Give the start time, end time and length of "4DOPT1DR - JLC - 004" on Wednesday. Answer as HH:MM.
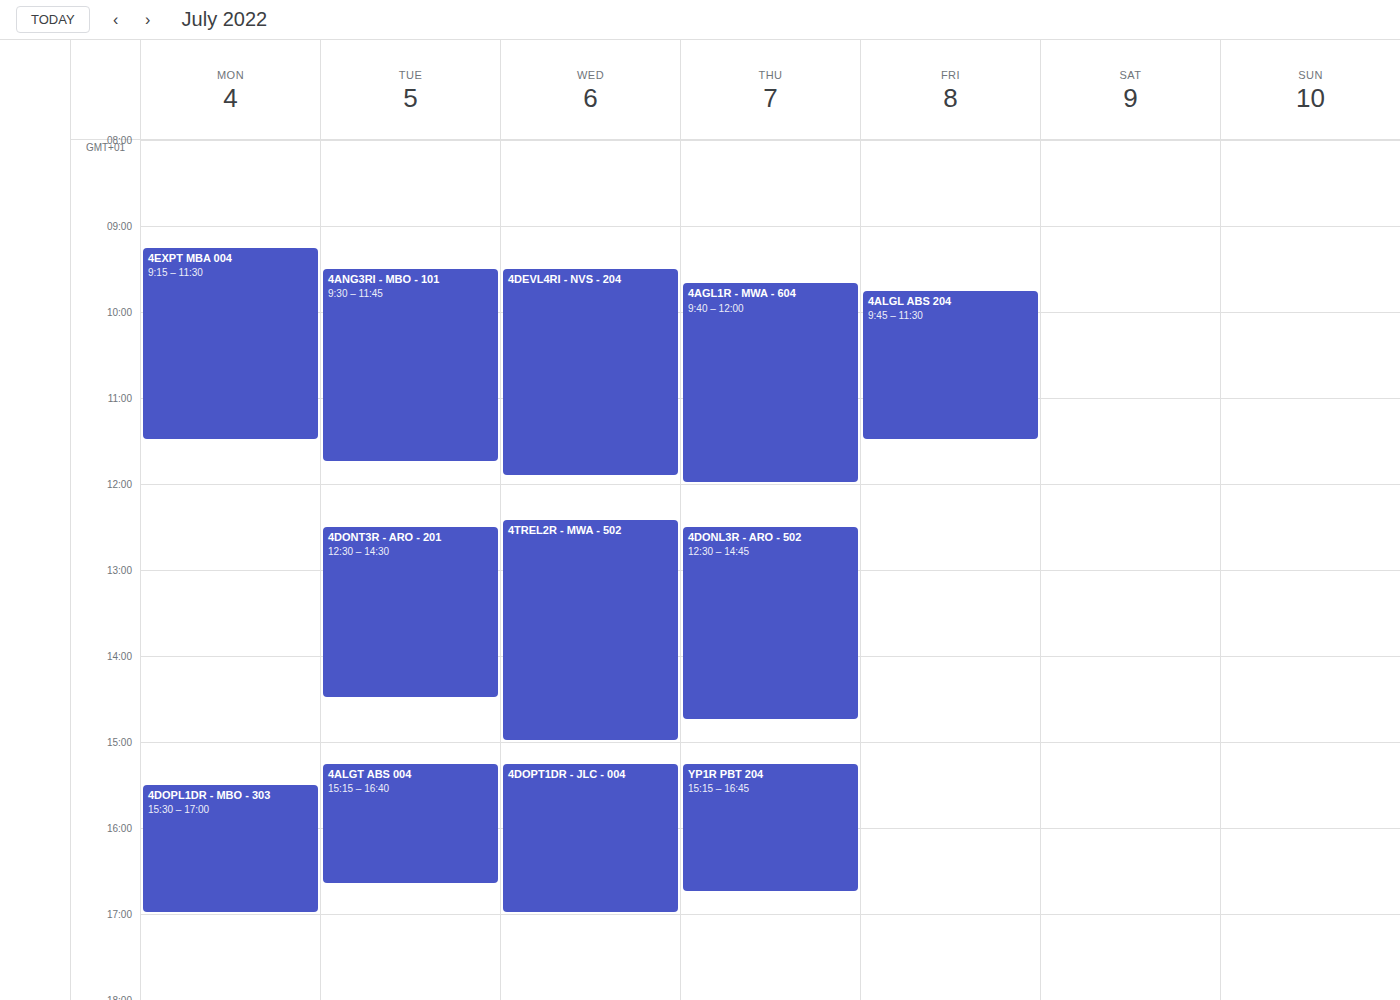
15:15 to 17:00, 1 hour 45 minutes